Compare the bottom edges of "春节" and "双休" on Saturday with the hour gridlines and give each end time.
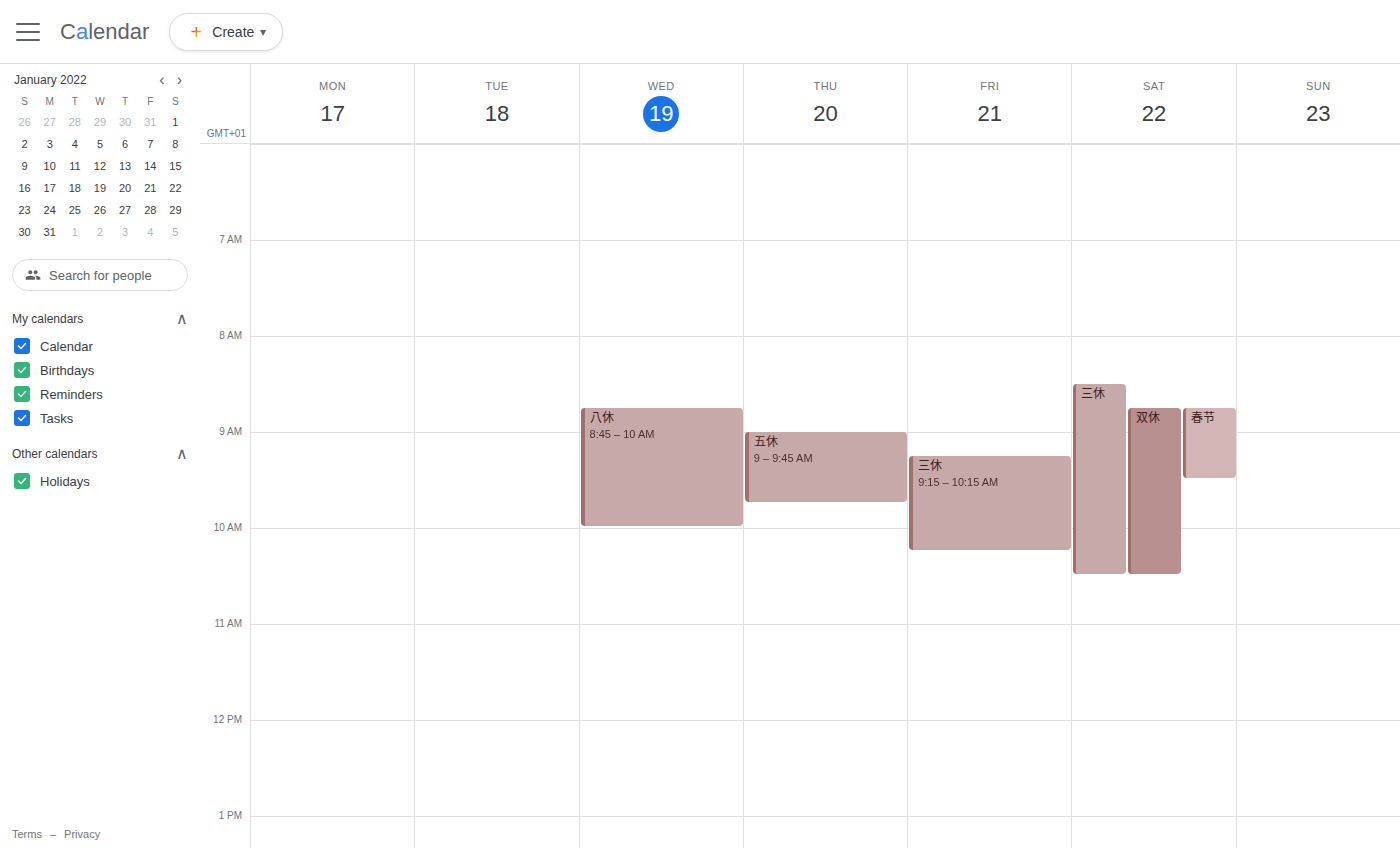
"春节": 9:30 AM, halfway between the 9 AM and 10 AM lines. "双休": 10:30 AM, halfway between the 10 AM and 11 AM lines.